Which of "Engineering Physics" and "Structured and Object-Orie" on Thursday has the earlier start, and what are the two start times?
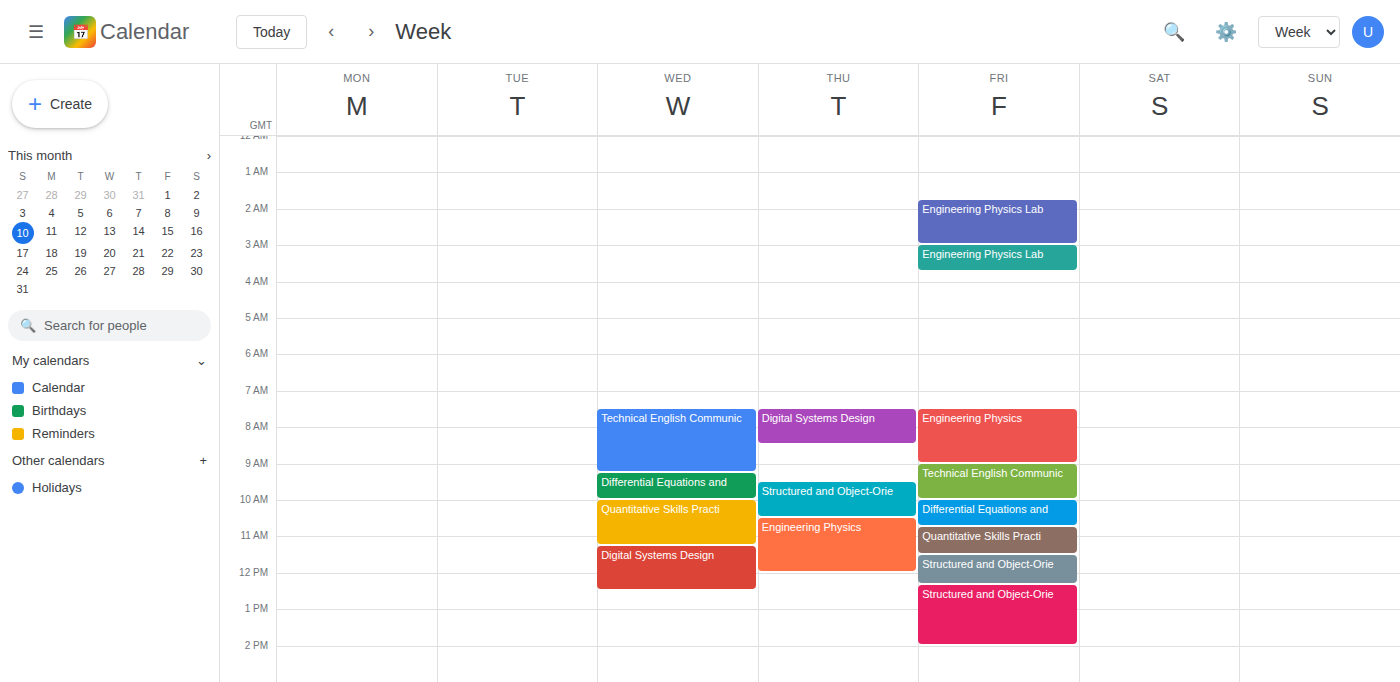
"Structured and Object-Orie" 9:30 AM; "Engineering Physics" 10:30 AM.